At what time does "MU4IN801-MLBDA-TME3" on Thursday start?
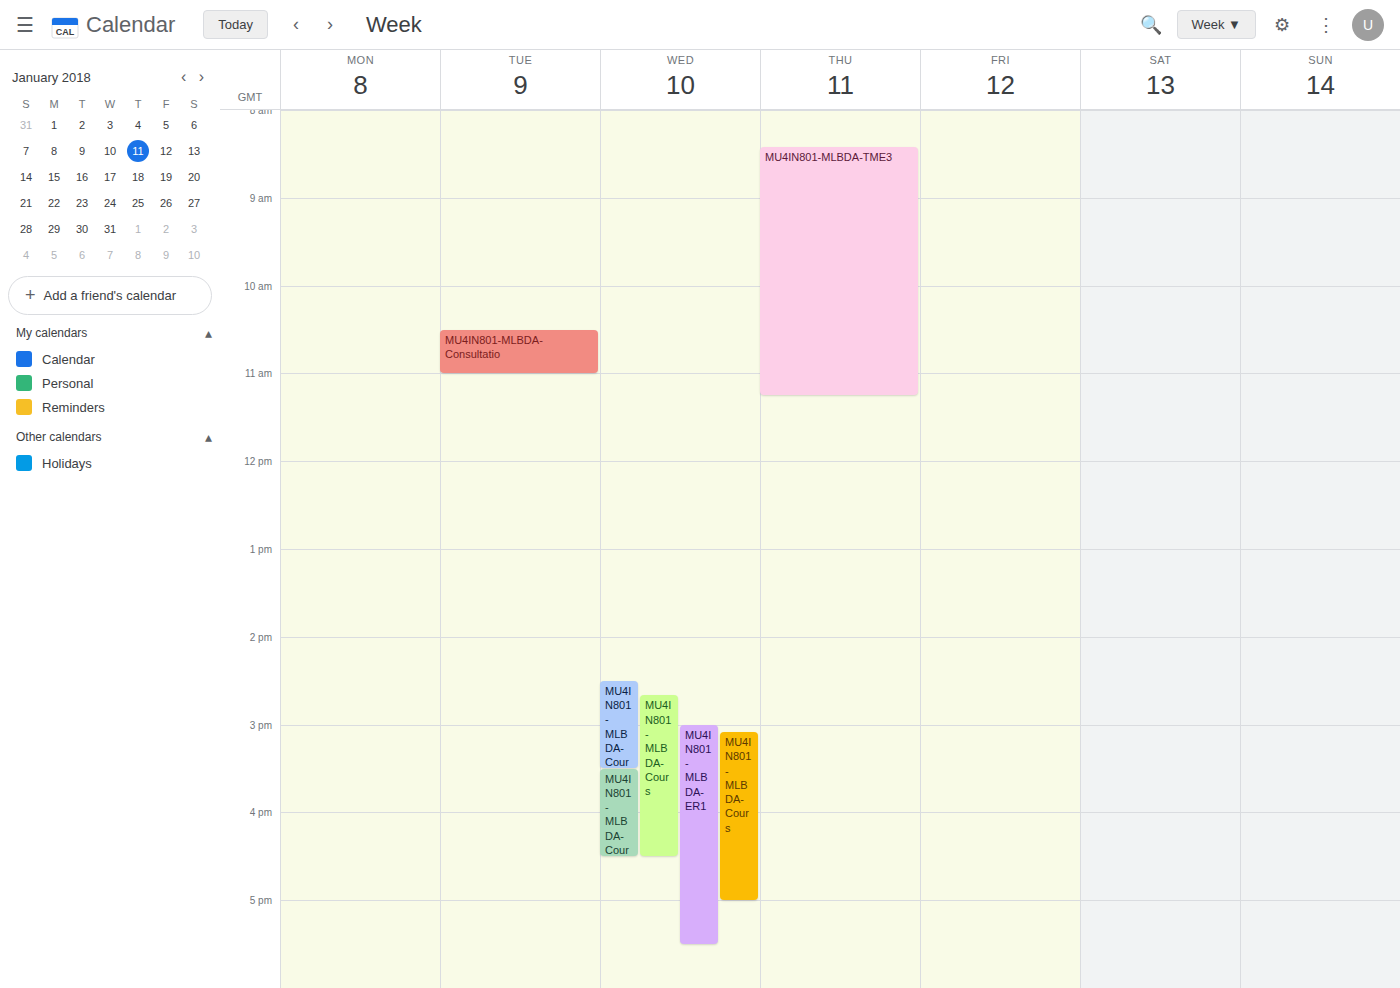
8:25 AM